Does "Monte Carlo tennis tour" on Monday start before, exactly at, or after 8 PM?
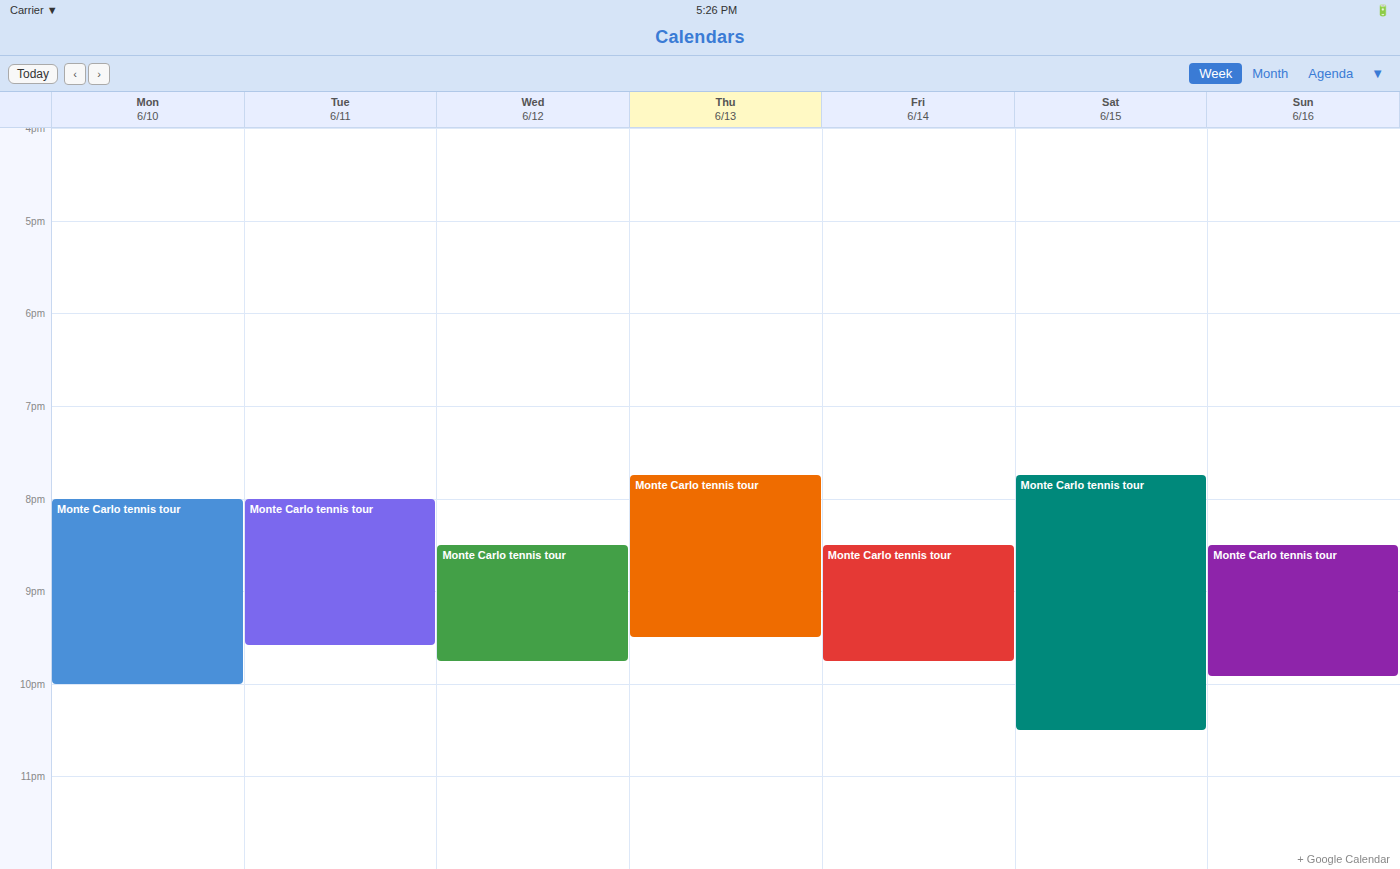
8:00 PM -- exactly at 8 PM, on the 8 PM line.